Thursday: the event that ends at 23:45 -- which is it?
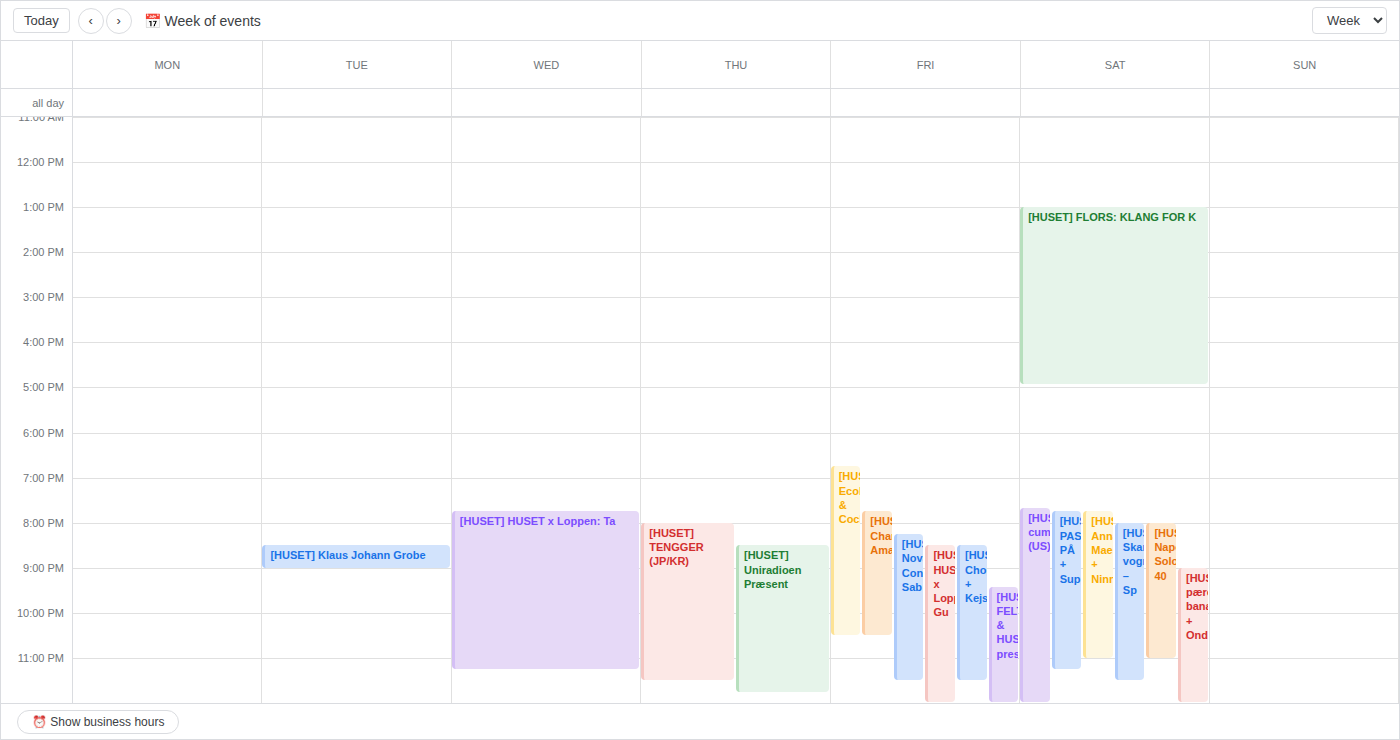
"[HUSET] Uniradioen Præsent"